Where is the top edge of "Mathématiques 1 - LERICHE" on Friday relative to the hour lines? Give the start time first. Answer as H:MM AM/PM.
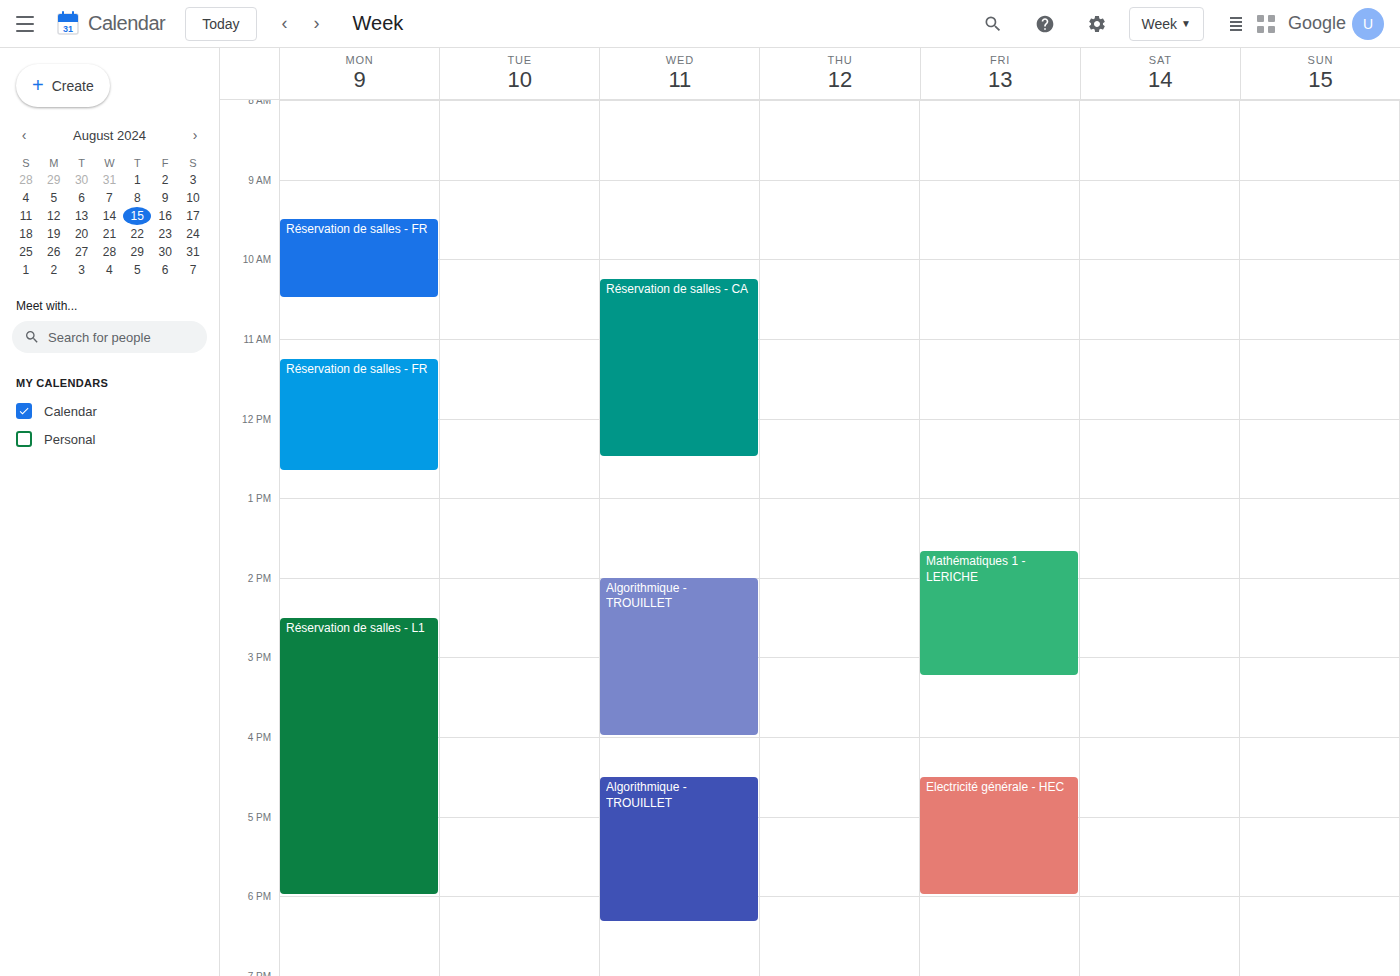
1:40 PM -- neither: 40 minutes below the 1 PM line and 20 minutes above the 2 PM line.